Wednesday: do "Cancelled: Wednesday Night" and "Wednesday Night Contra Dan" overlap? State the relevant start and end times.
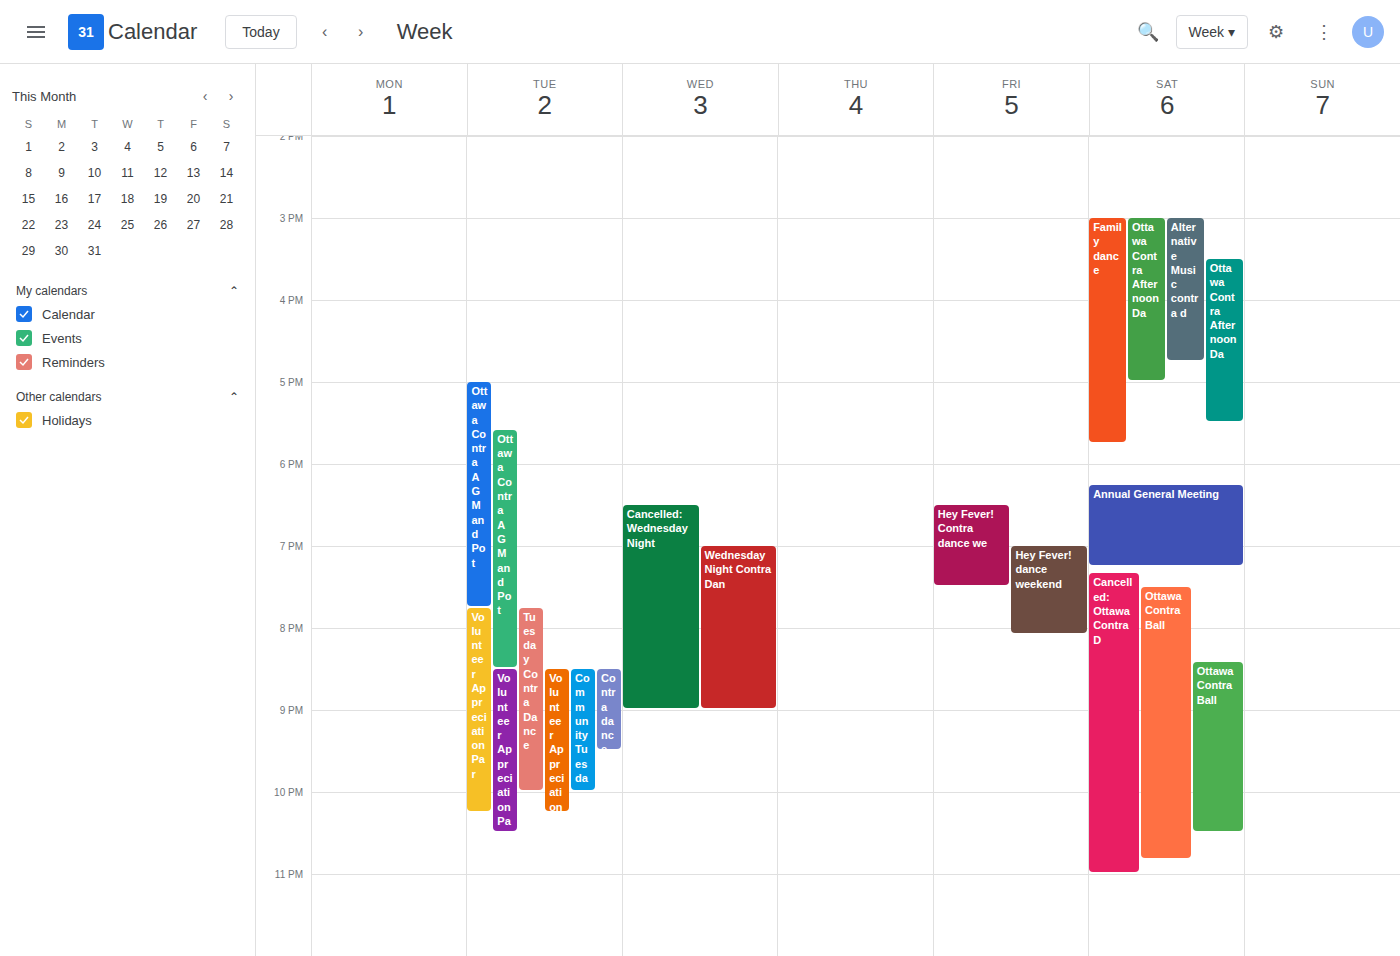
"Wednesday Night Contra Dan" starts at 7:00 PM, before "Cancelled: Wednesday Night" ends at 9:00 PM -- they overlap.